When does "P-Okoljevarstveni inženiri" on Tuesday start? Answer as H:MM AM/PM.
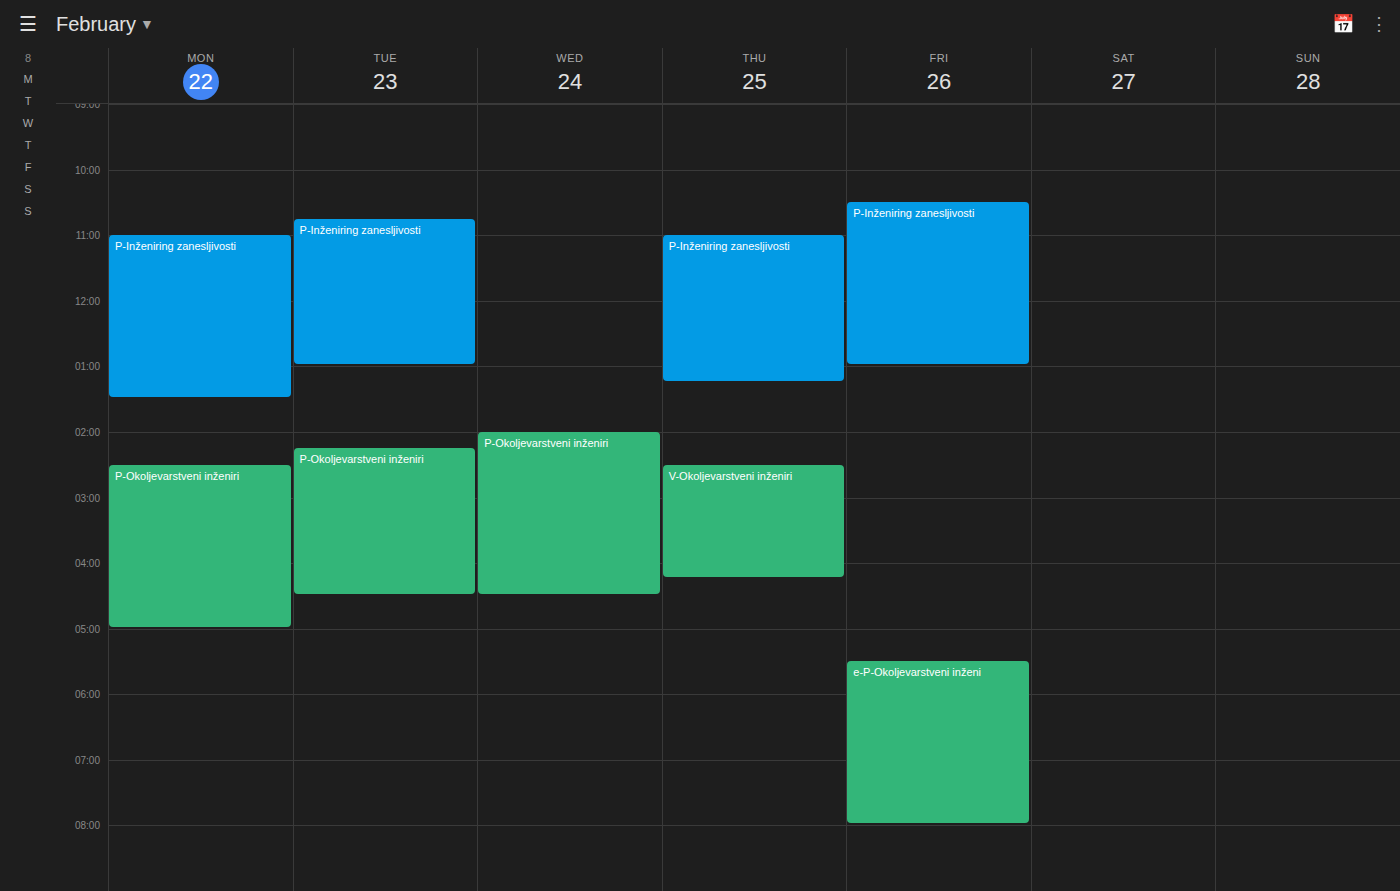
2:15 PM